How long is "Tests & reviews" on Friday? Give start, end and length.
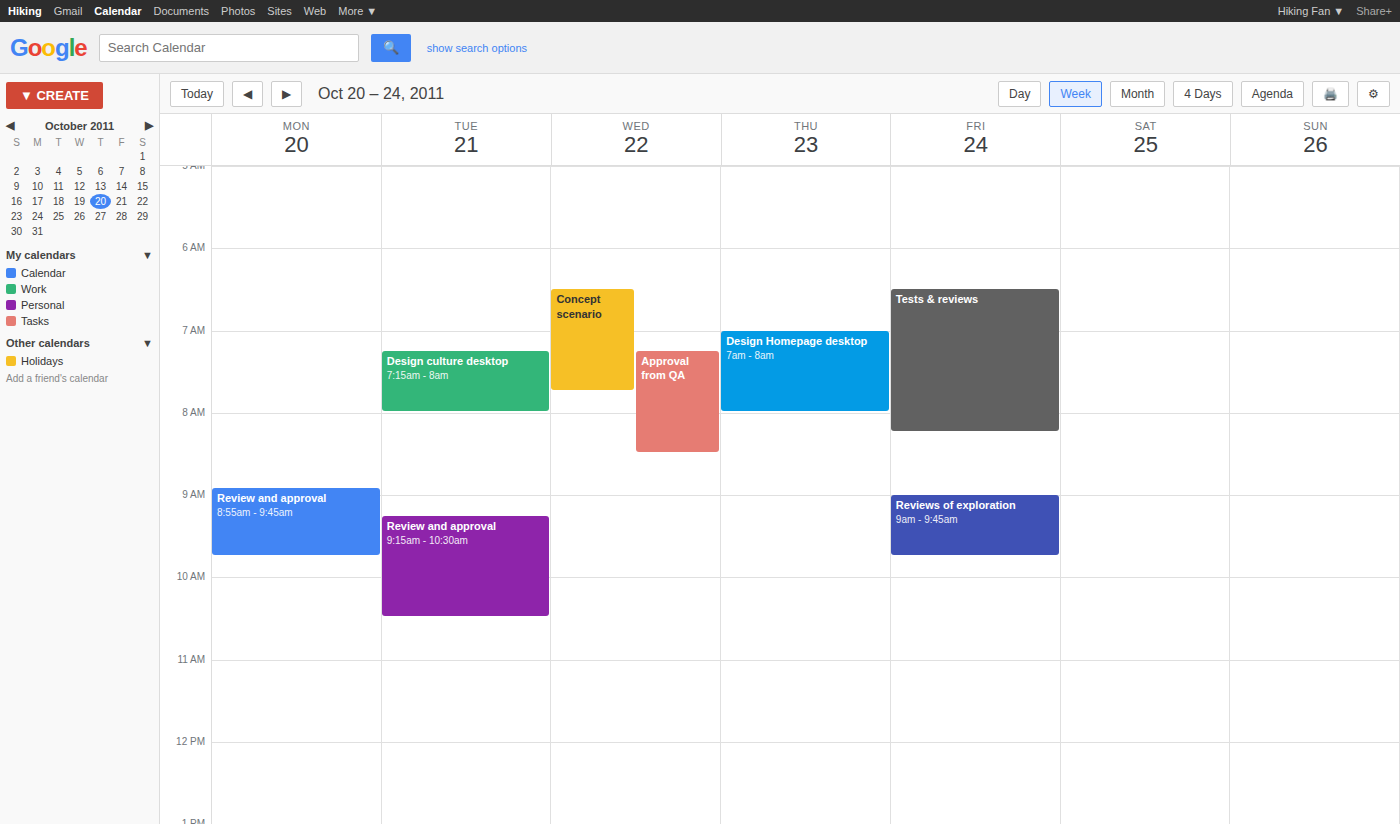
6:30 AM to 8:15 AM, 1 hour 45 minutes